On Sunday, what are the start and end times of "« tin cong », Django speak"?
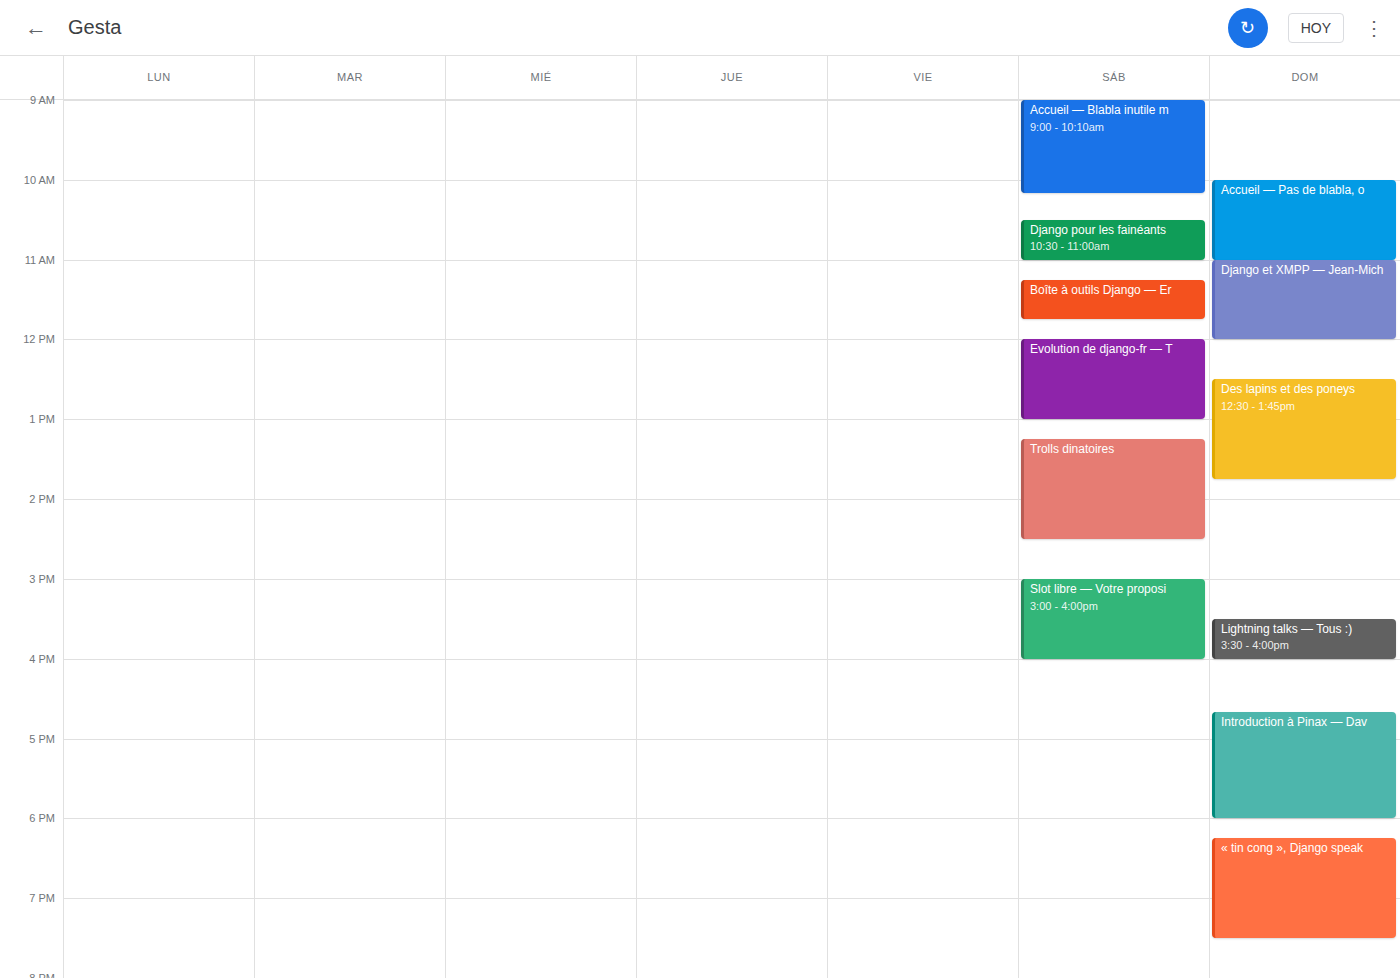
6:15 PM to 7:30 PM